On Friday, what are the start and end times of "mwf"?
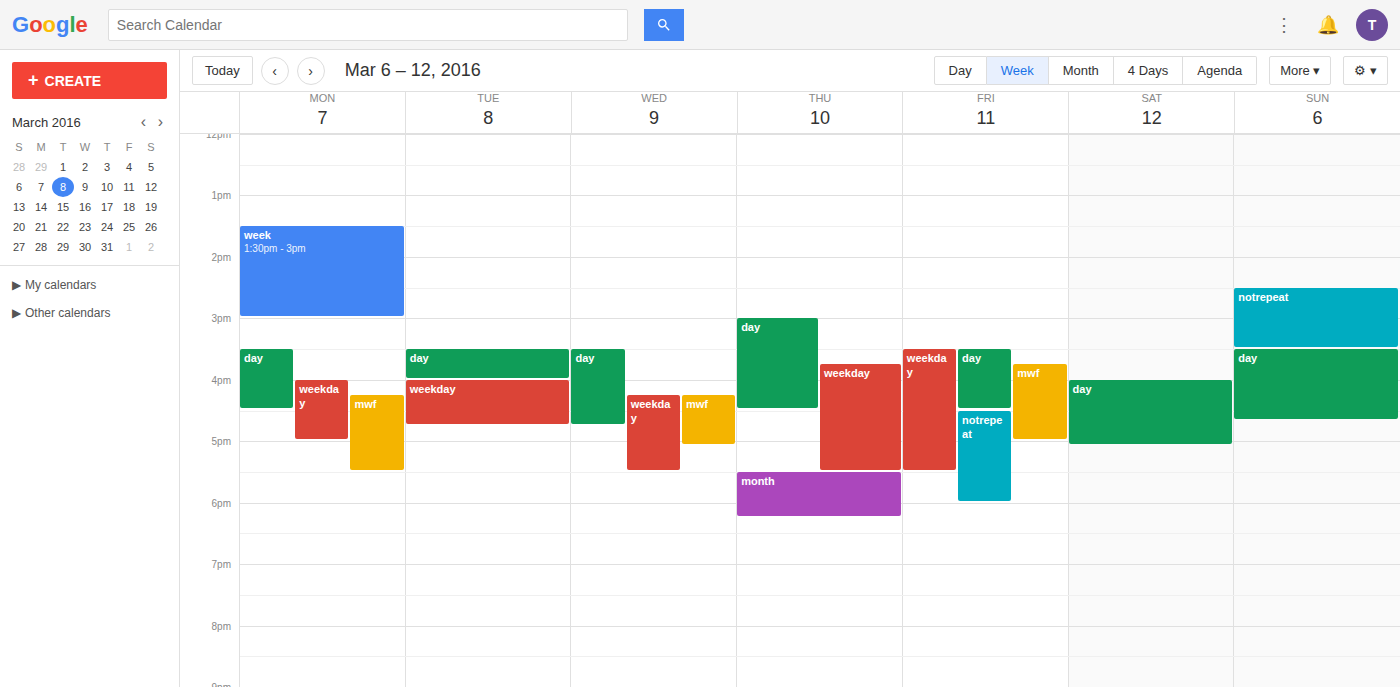
3:45 PM to 5:00 PM